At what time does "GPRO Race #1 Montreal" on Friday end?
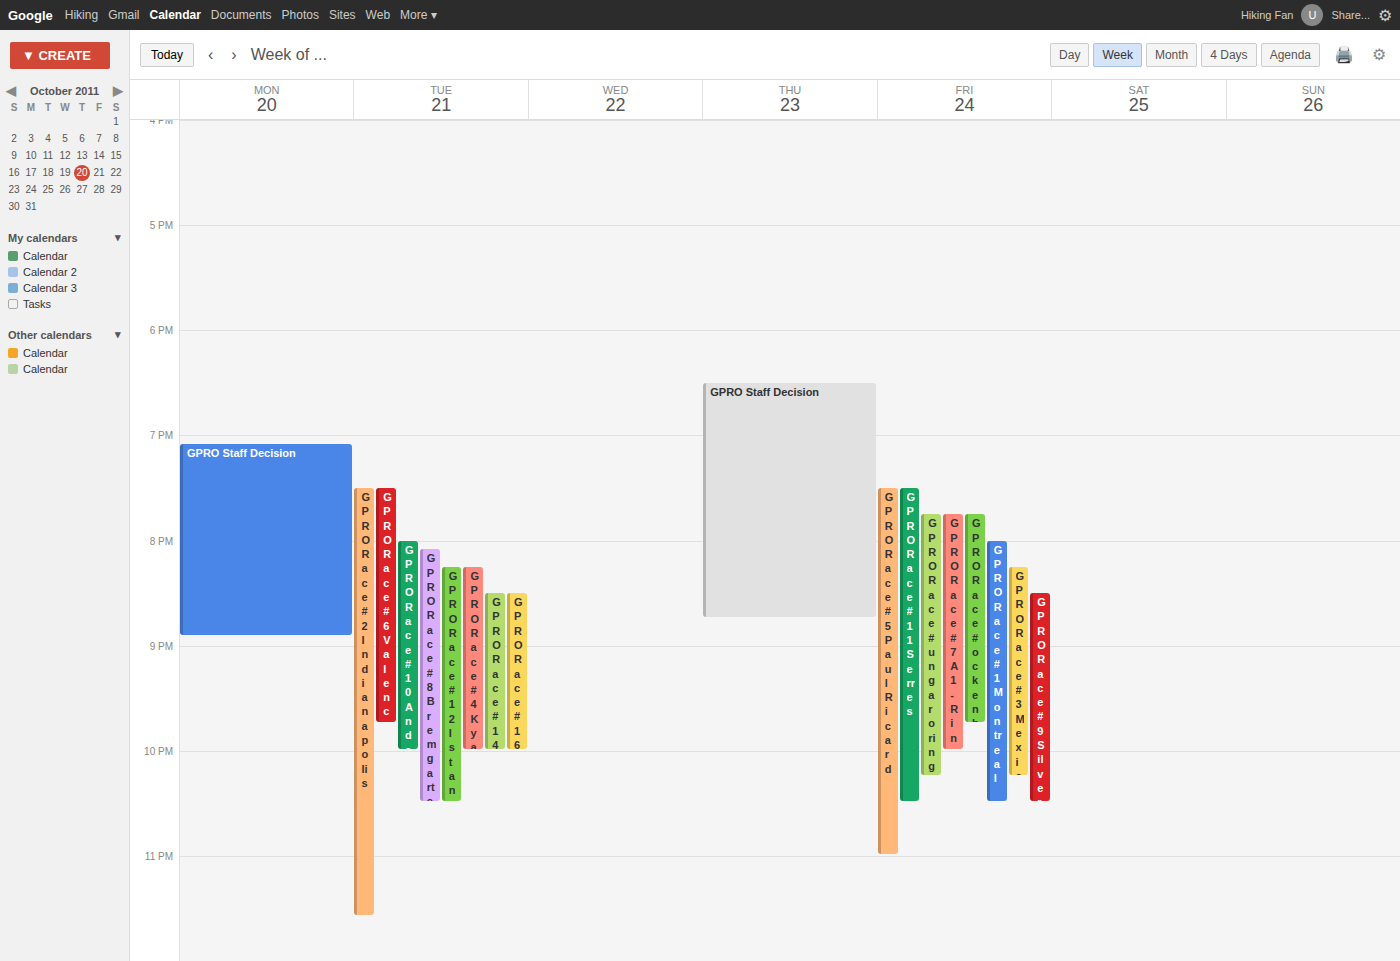
10:30 PM